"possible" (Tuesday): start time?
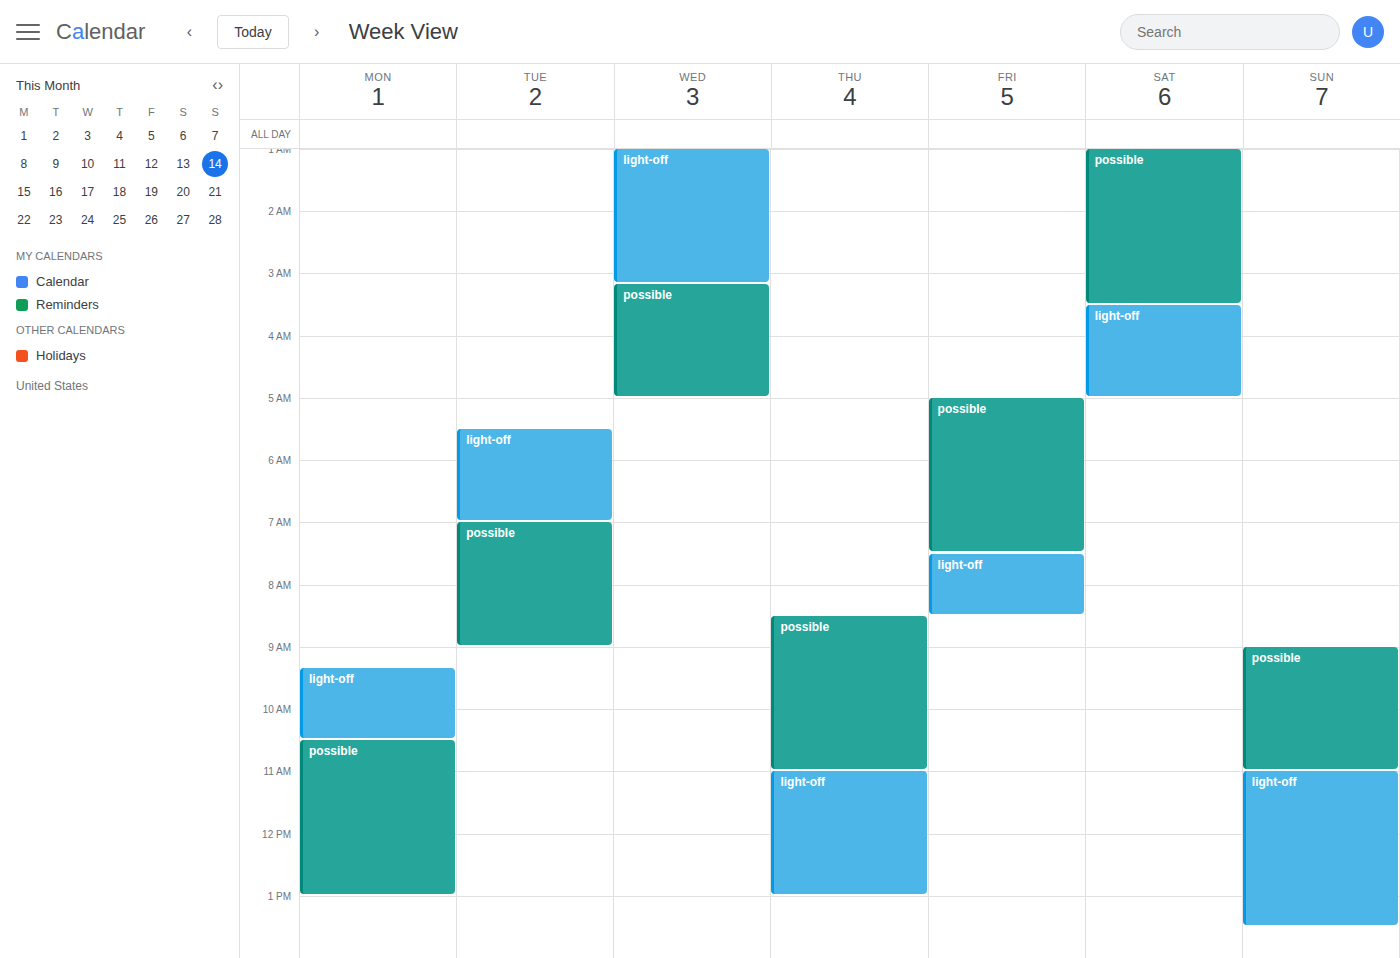
7:00 AM